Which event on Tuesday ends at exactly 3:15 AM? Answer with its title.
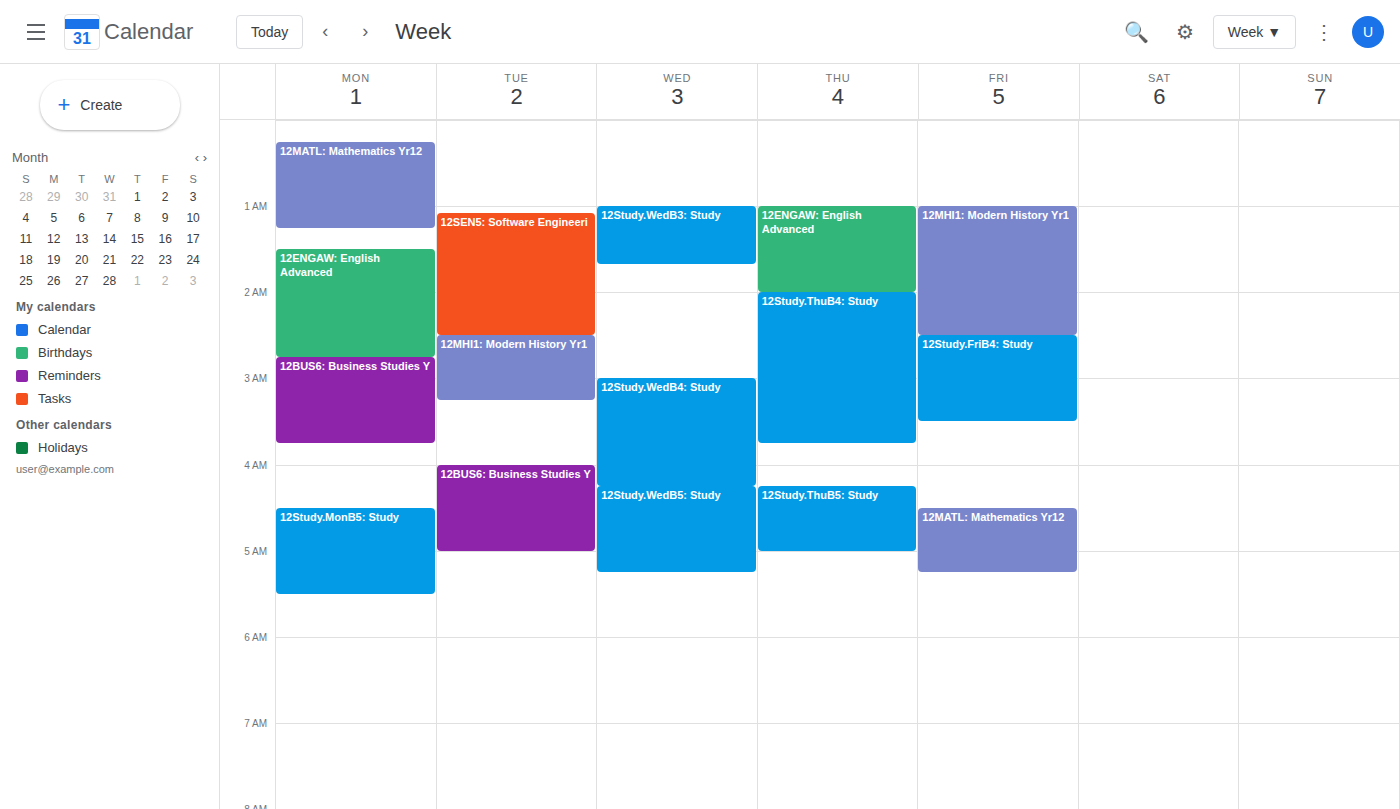
"12MHI1: Modern History Yr1"